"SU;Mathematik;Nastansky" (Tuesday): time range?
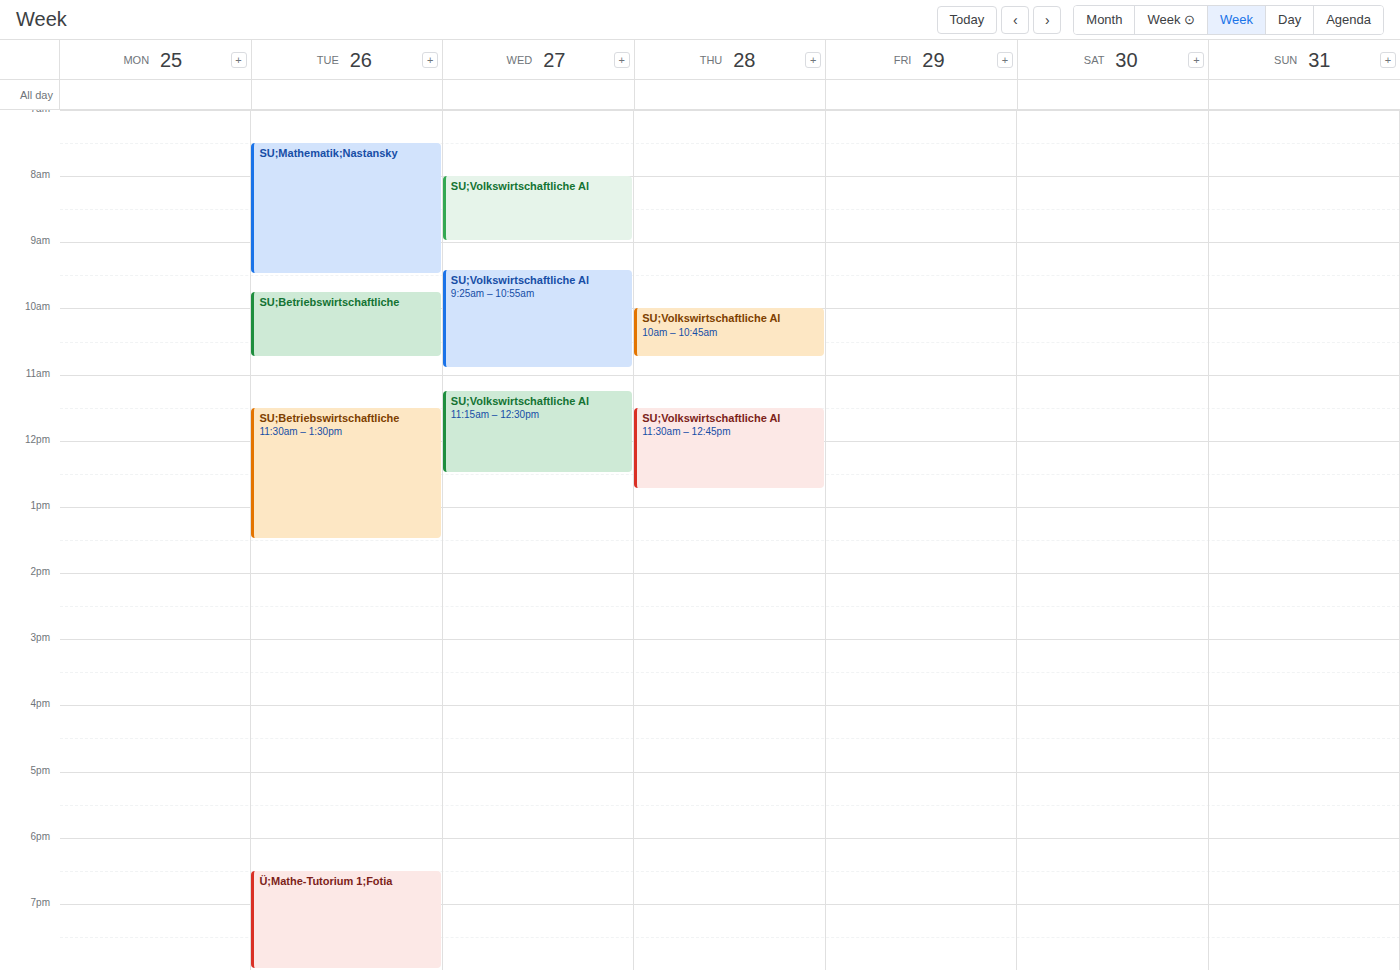
7:30 AM to 9:30 AM